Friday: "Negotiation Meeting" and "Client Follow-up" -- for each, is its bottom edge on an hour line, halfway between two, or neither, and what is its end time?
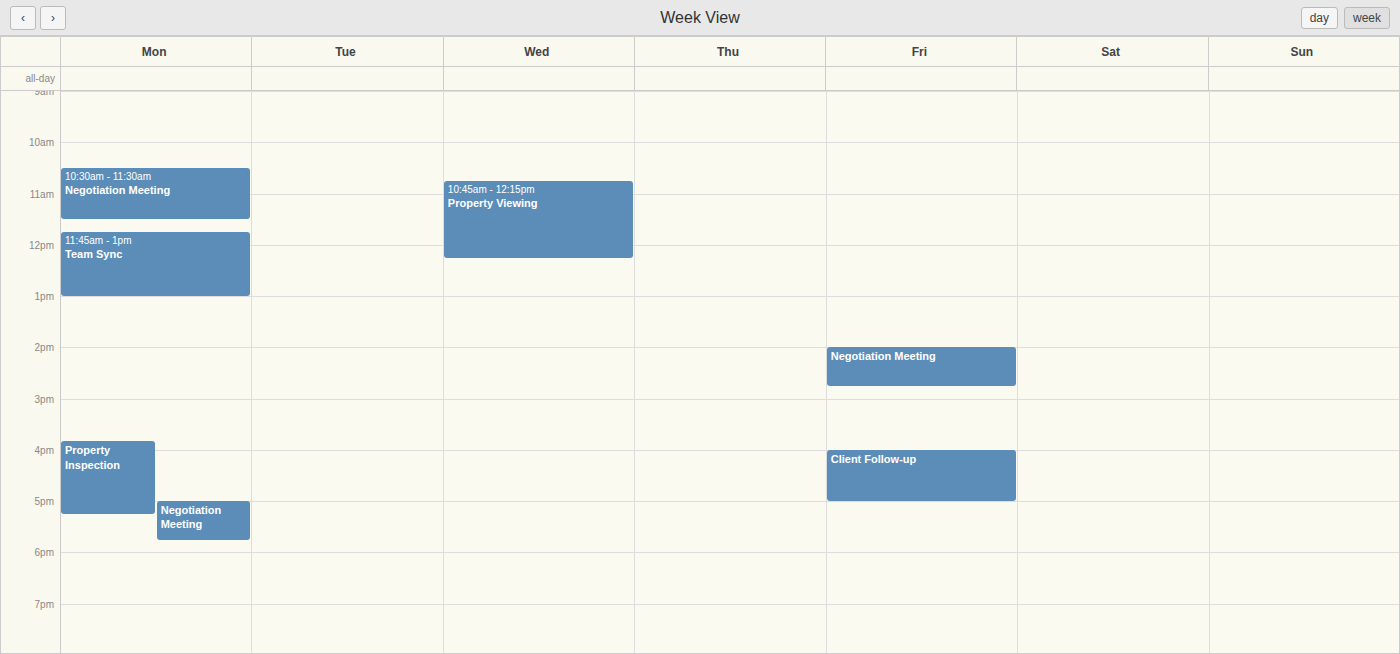
"Negotiation Meeting": 2:45 PM, neither: three quarters of the way from the 2 PM line to the 3 PM line. "Client Follow-up": 5:00 PM, exactly on the 5 PM line.